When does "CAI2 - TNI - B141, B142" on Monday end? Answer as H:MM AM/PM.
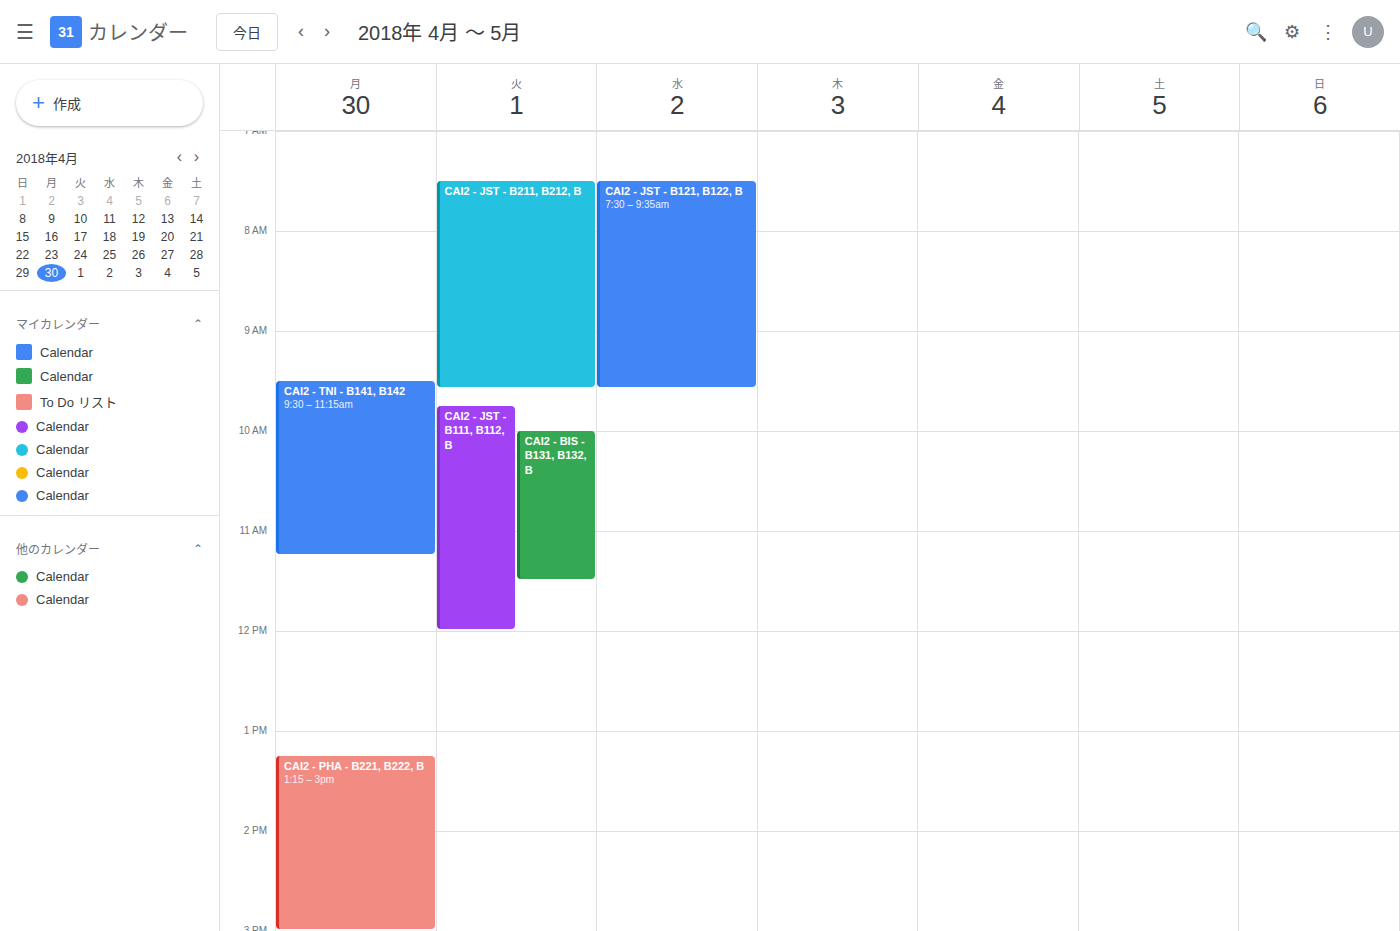
11:15 AM